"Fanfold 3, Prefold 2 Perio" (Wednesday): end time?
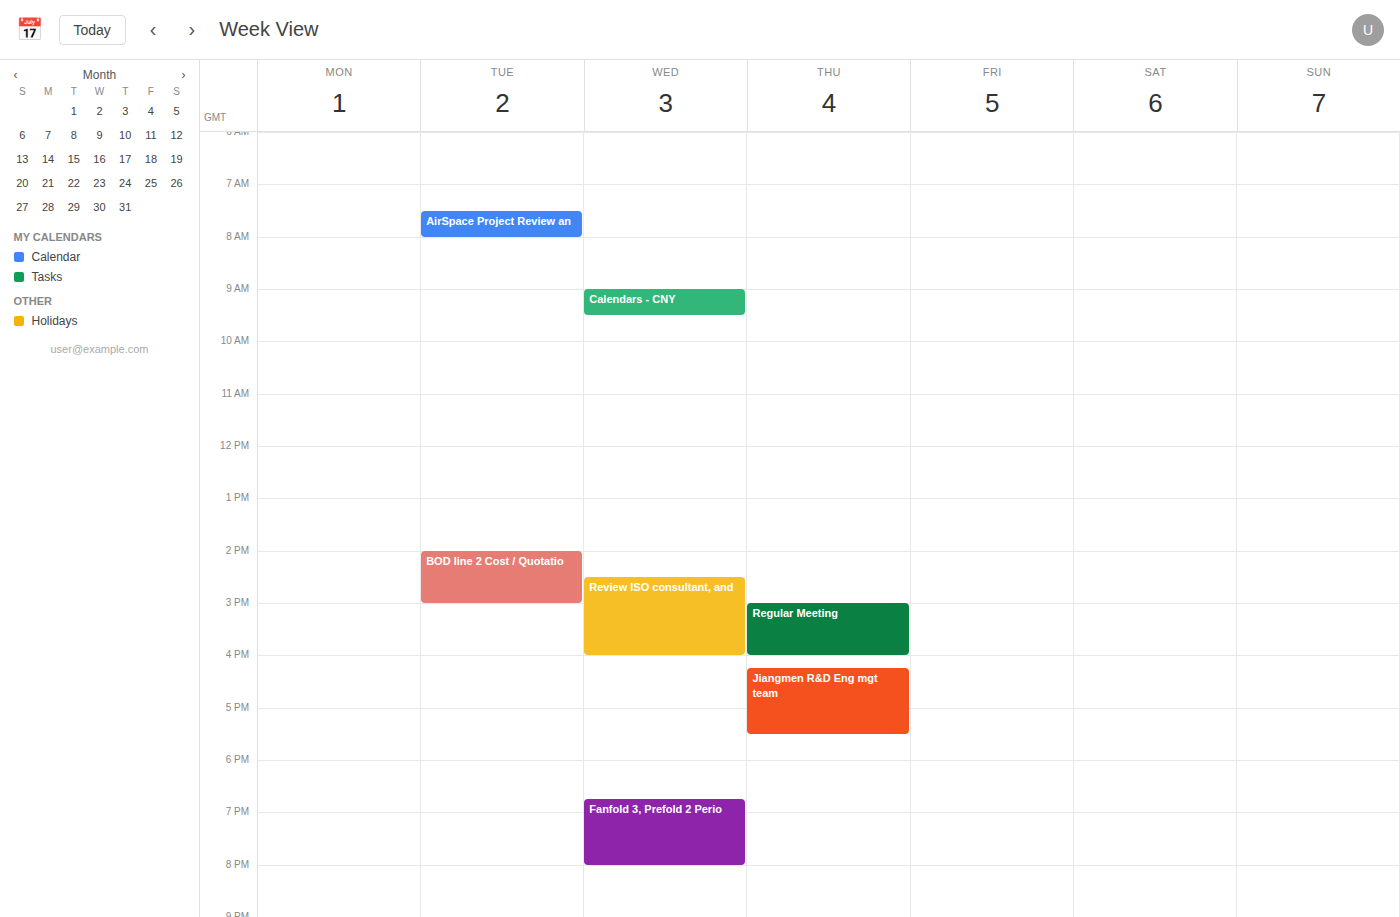
8:00 PM